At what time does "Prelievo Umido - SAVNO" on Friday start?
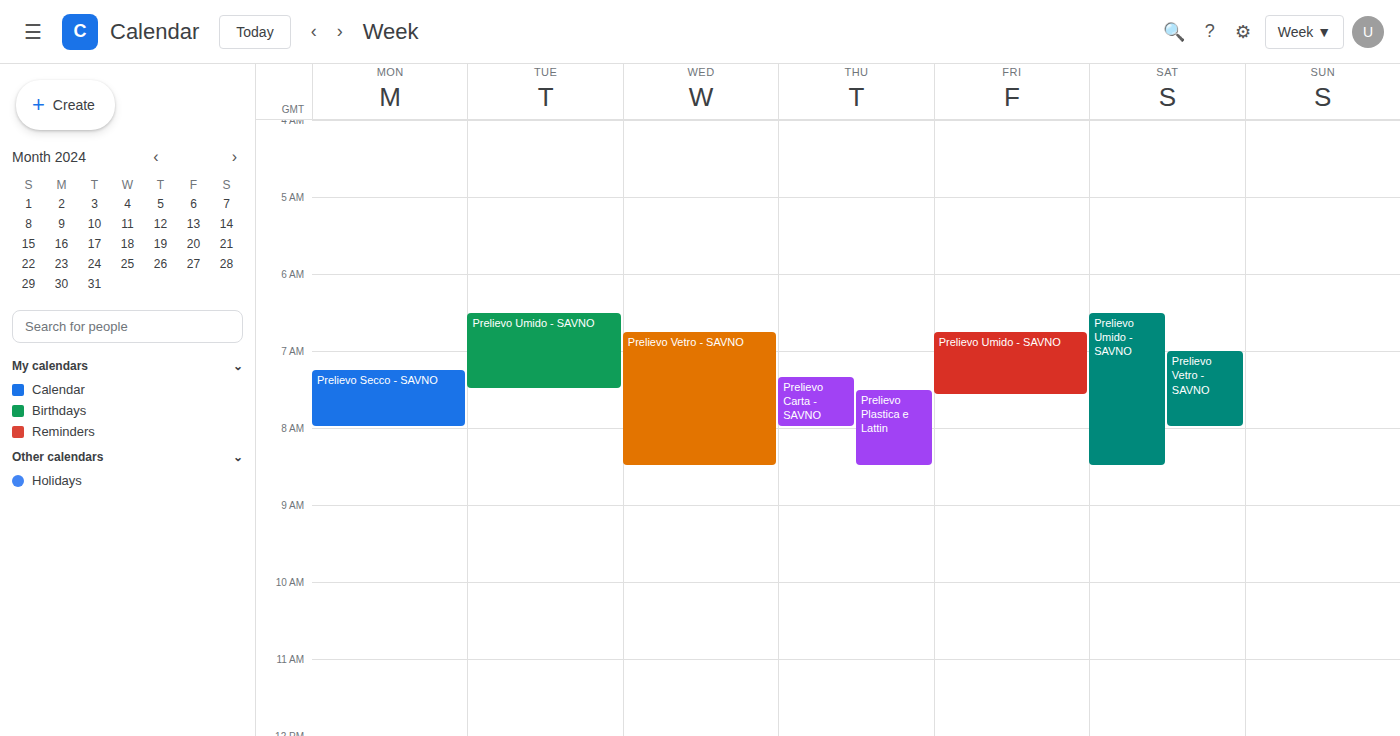
6:45 AM